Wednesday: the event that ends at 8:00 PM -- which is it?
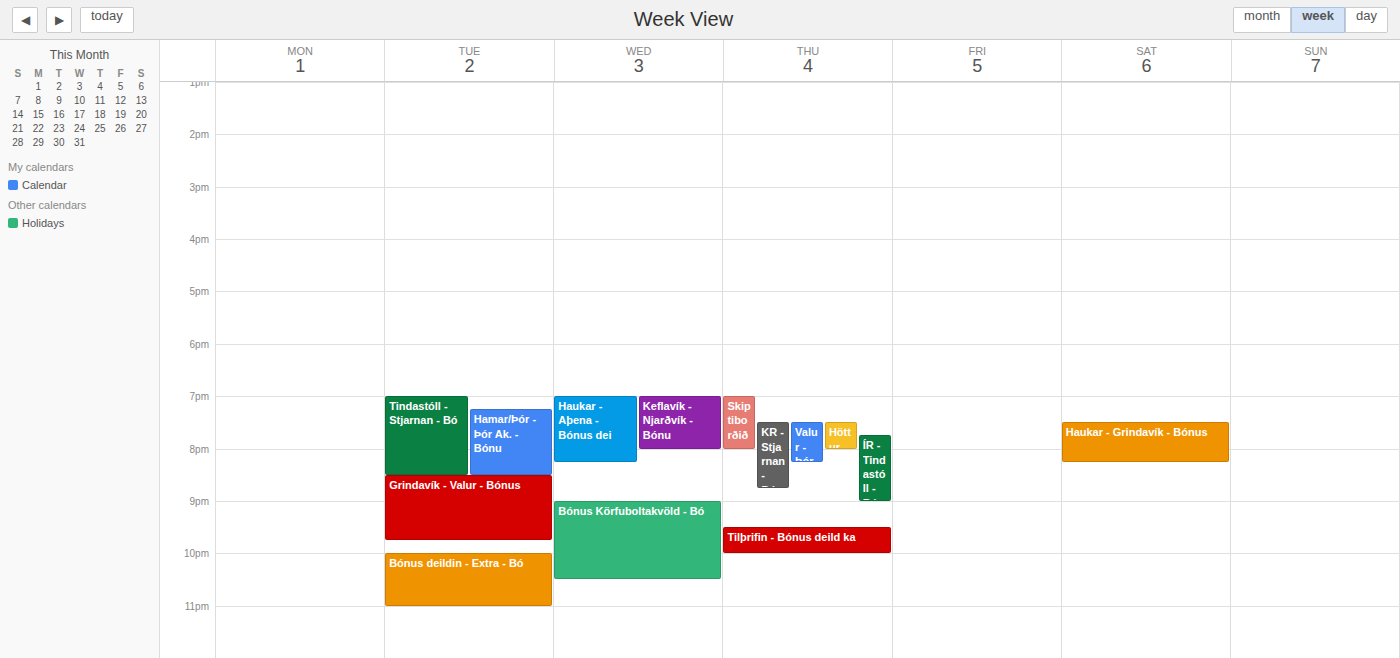
"Keflavík - Njarðvík - Bónu"